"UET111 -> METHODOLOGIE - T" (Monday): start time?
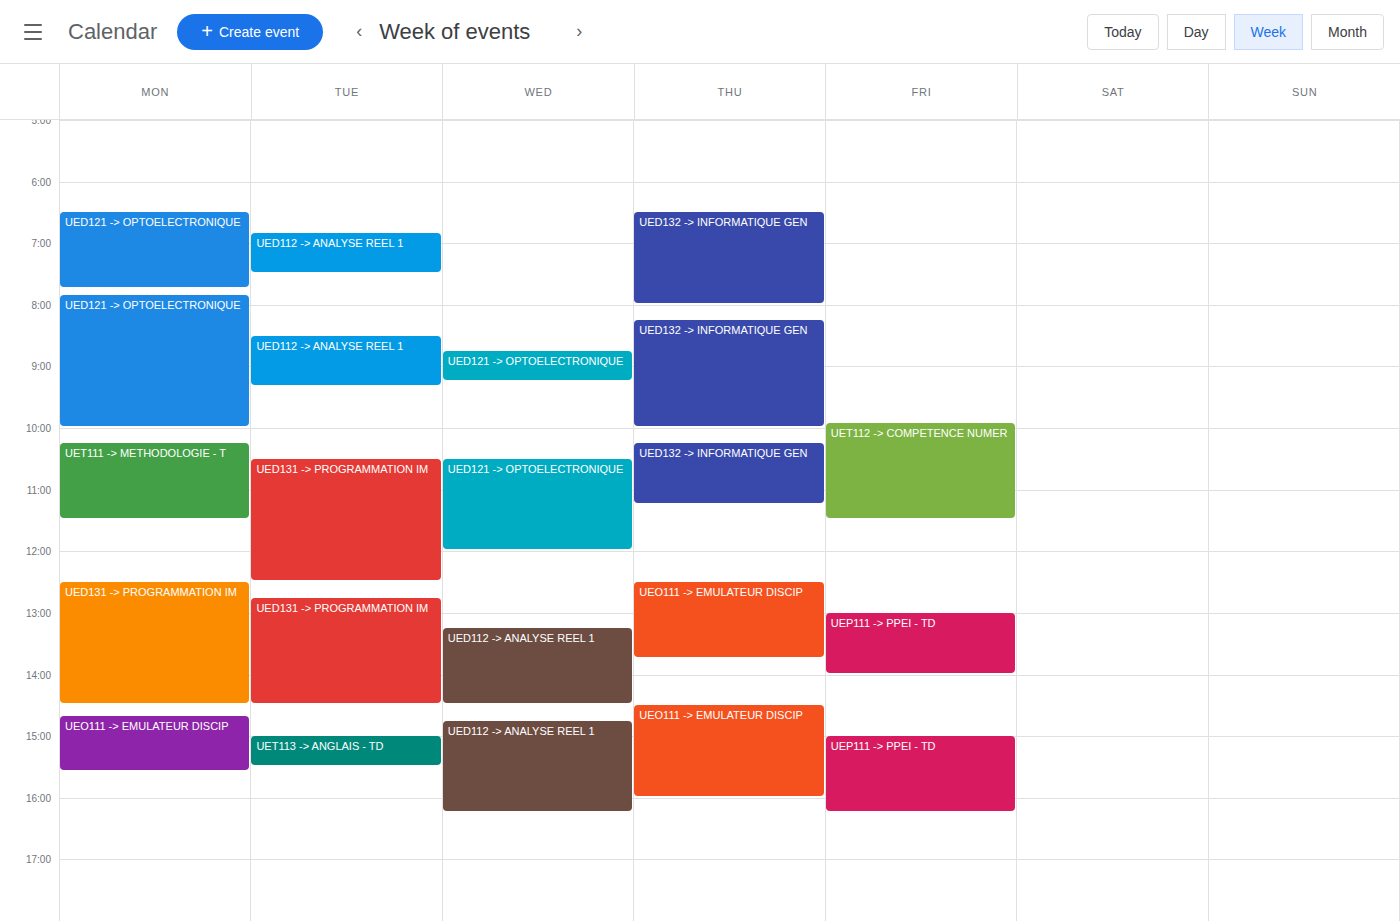
10:15 AM